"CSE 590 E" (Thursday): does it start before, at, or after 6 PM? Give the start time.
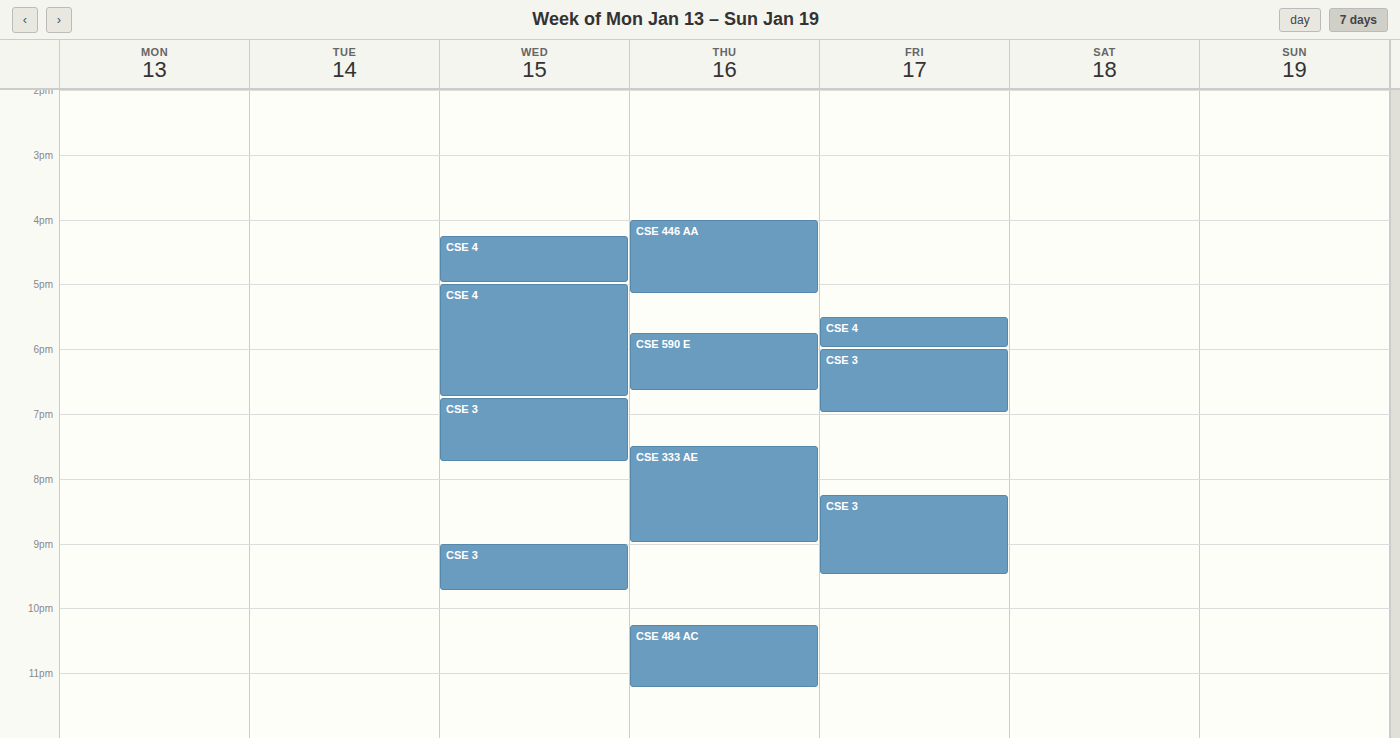
5:45 PM -- before 6 PM, 15 minutes above the 6 PM line.